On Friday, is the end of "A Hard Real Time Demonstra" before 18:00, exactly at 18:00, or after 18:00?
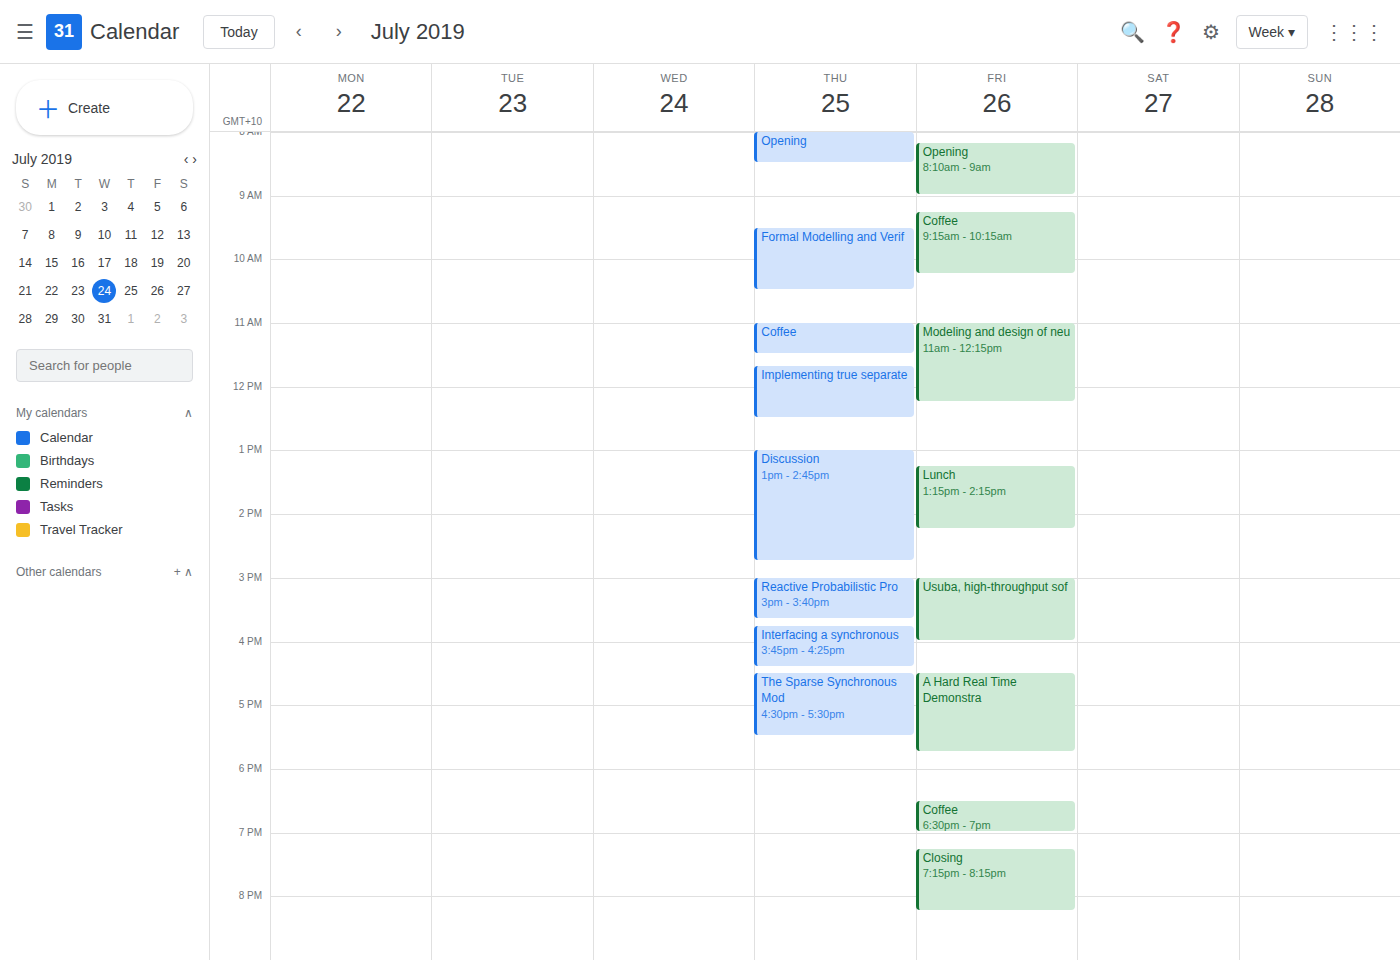
17:45 -- before 18:00, 15 minutes above the 18:00 line.